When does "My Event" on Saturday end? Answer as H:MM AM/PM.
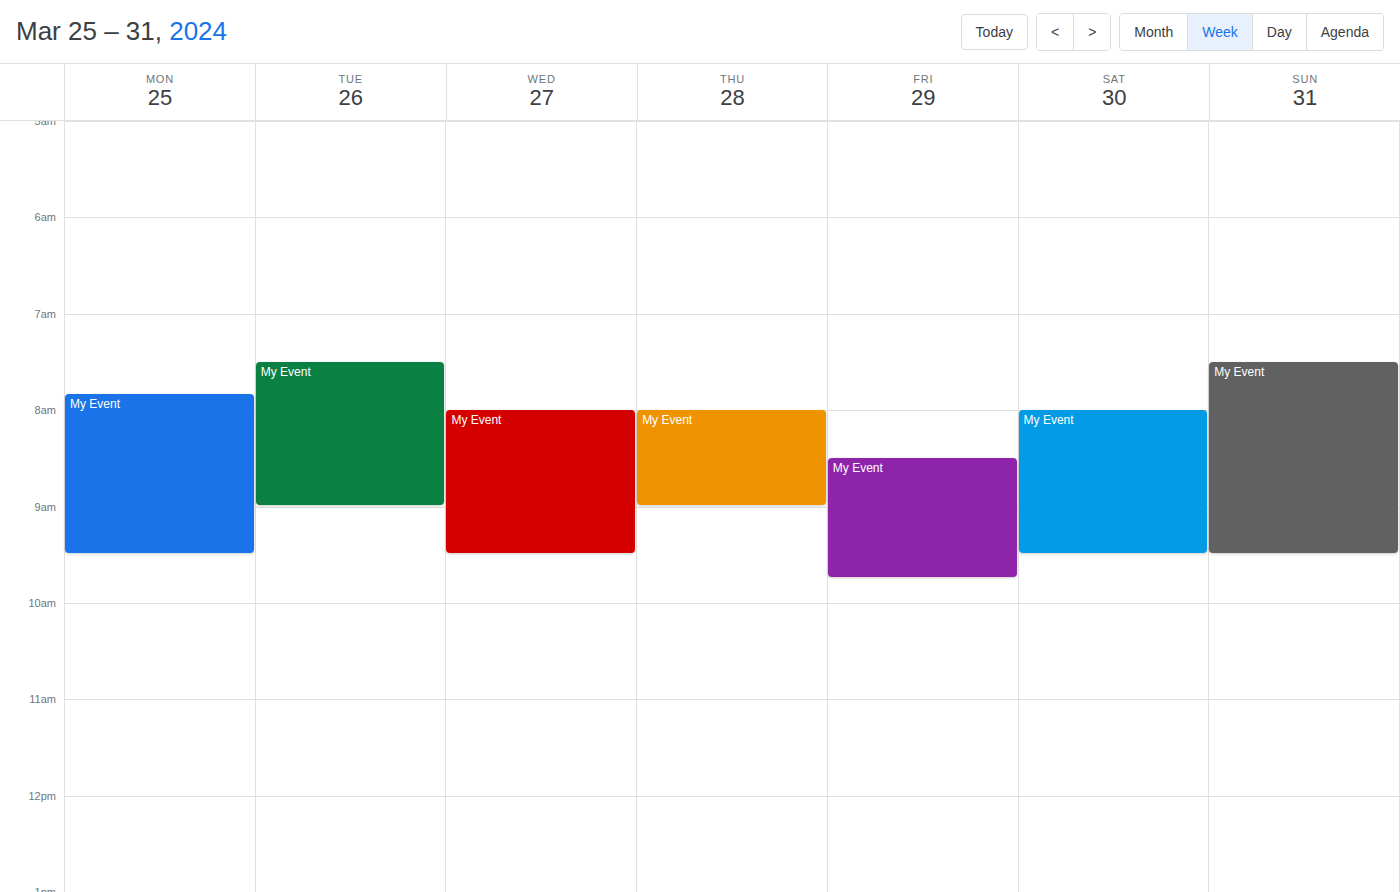
9:30 AM